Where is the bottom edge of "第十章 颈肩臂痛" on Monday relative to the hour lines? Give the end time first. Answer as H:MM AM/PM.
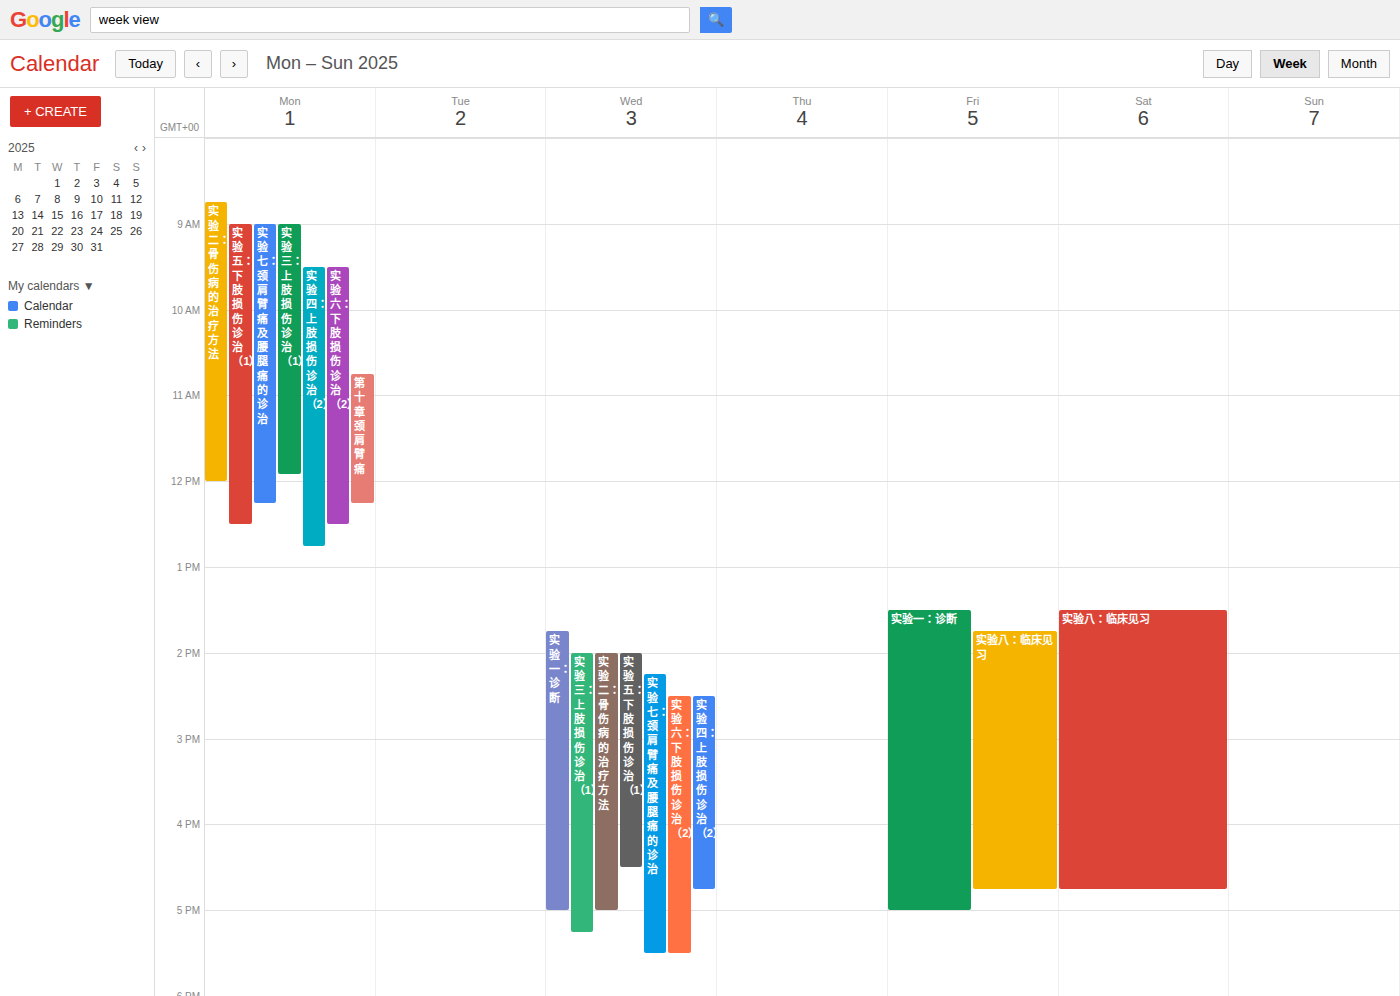
12:15 PM -- neither: a quarter of the way from the 12 PM line to the 1 PM line.